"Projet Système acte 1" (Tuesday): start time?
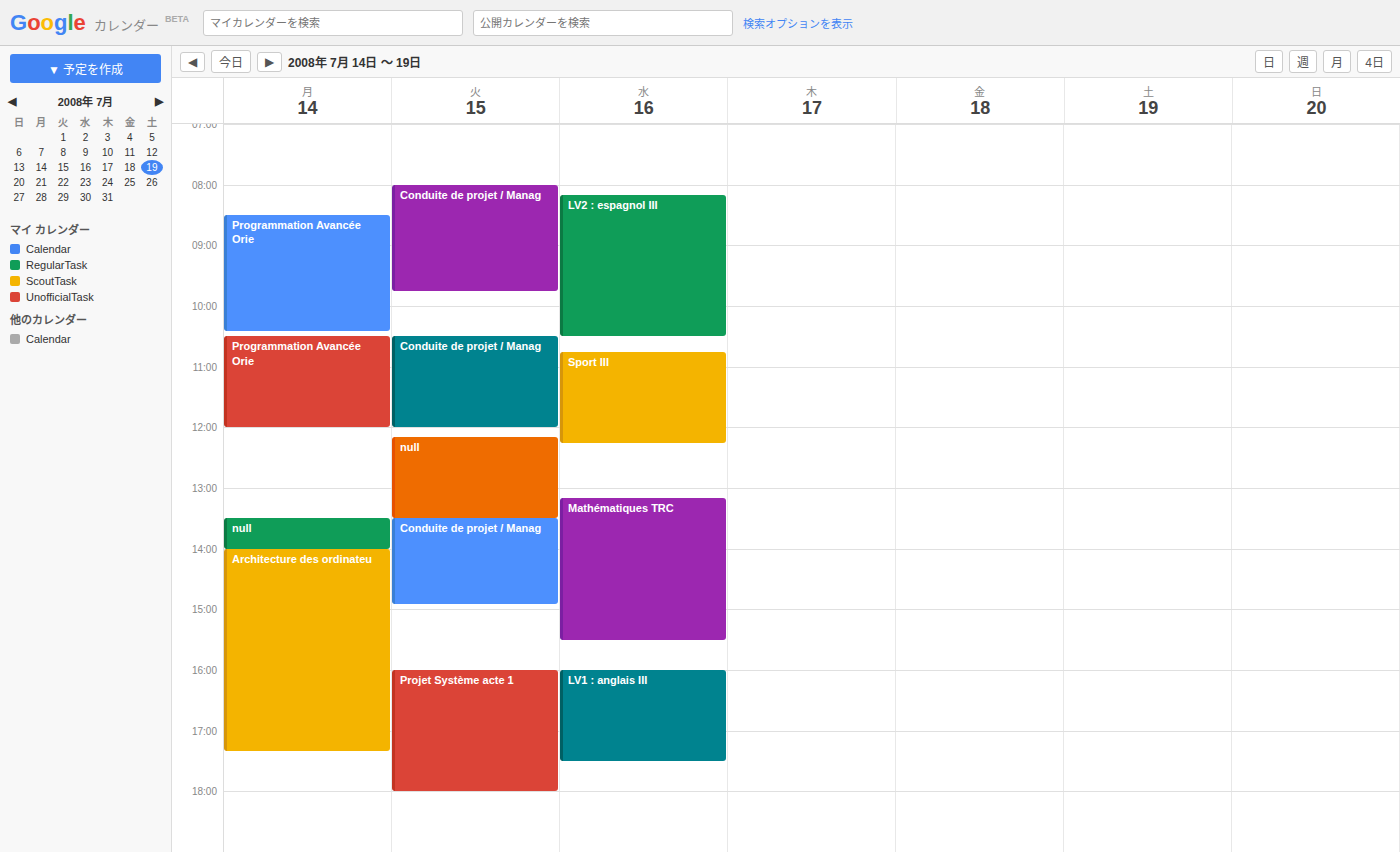
4:00 PM